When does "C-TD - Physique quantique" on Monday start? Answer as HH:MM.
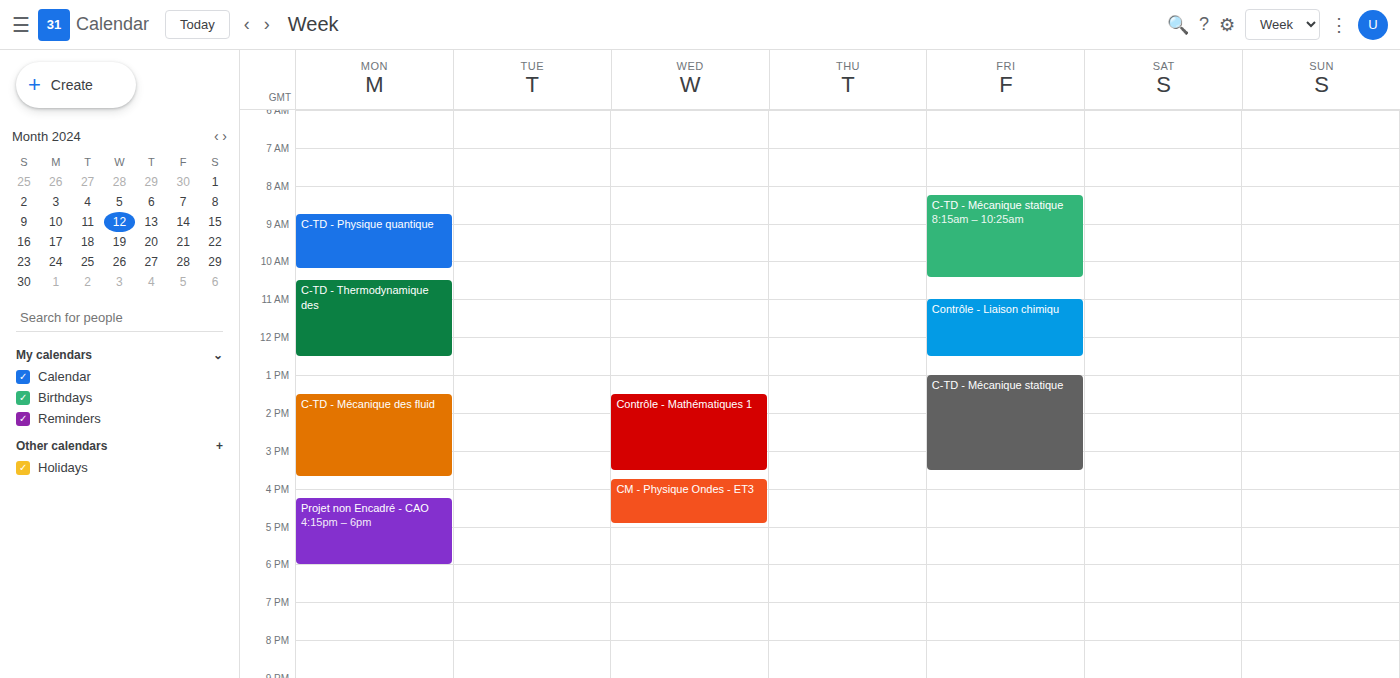
08:45